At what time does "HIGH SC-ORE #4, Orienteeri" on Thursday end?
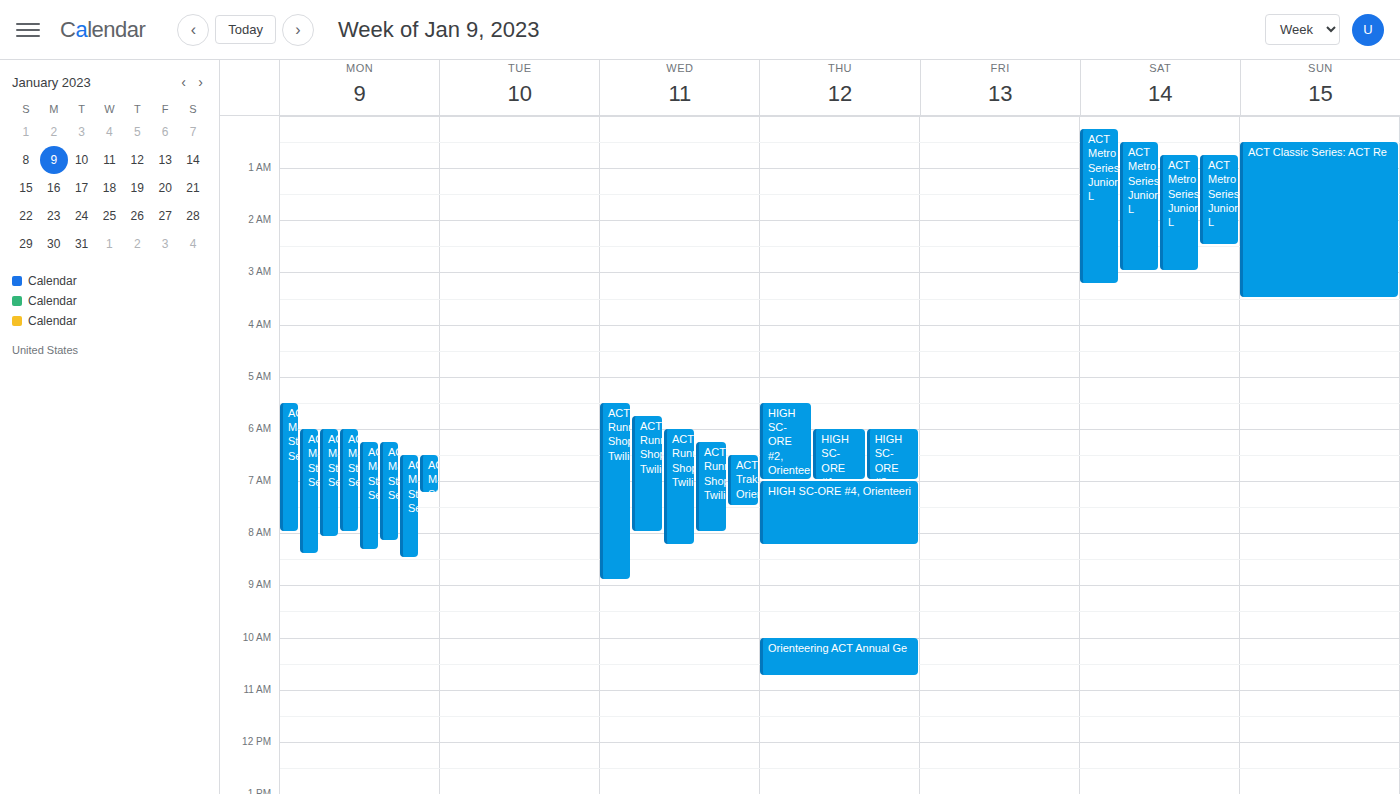
8:15 AM